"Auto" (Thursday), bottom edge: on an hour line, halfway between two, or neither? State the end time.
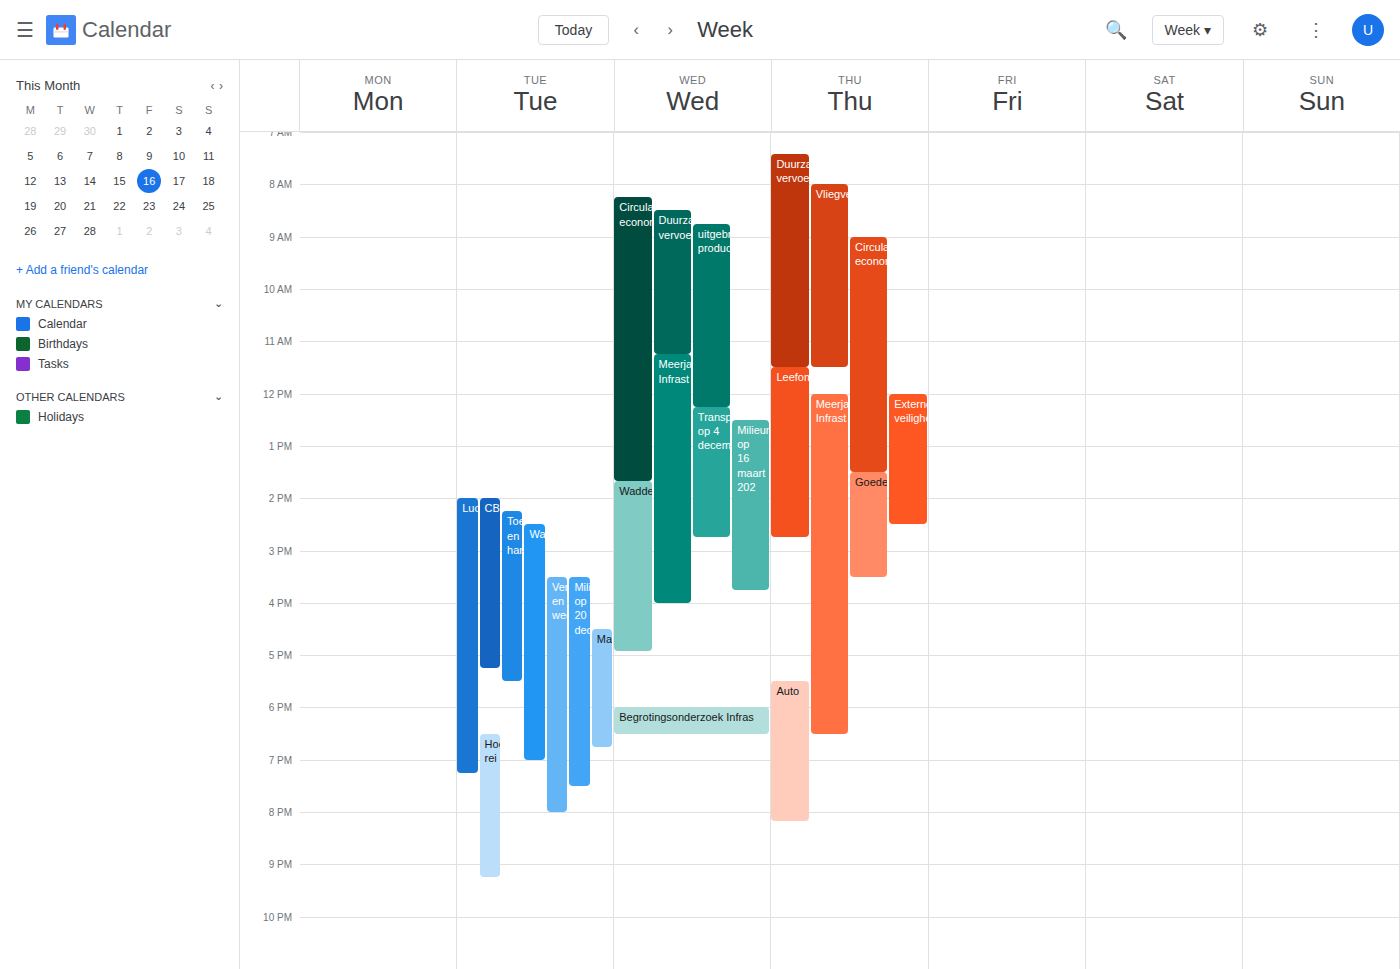
8:10 PM -- neither: 10 minutes below the 8 PM line and 50 minutes above the 9 PM line.